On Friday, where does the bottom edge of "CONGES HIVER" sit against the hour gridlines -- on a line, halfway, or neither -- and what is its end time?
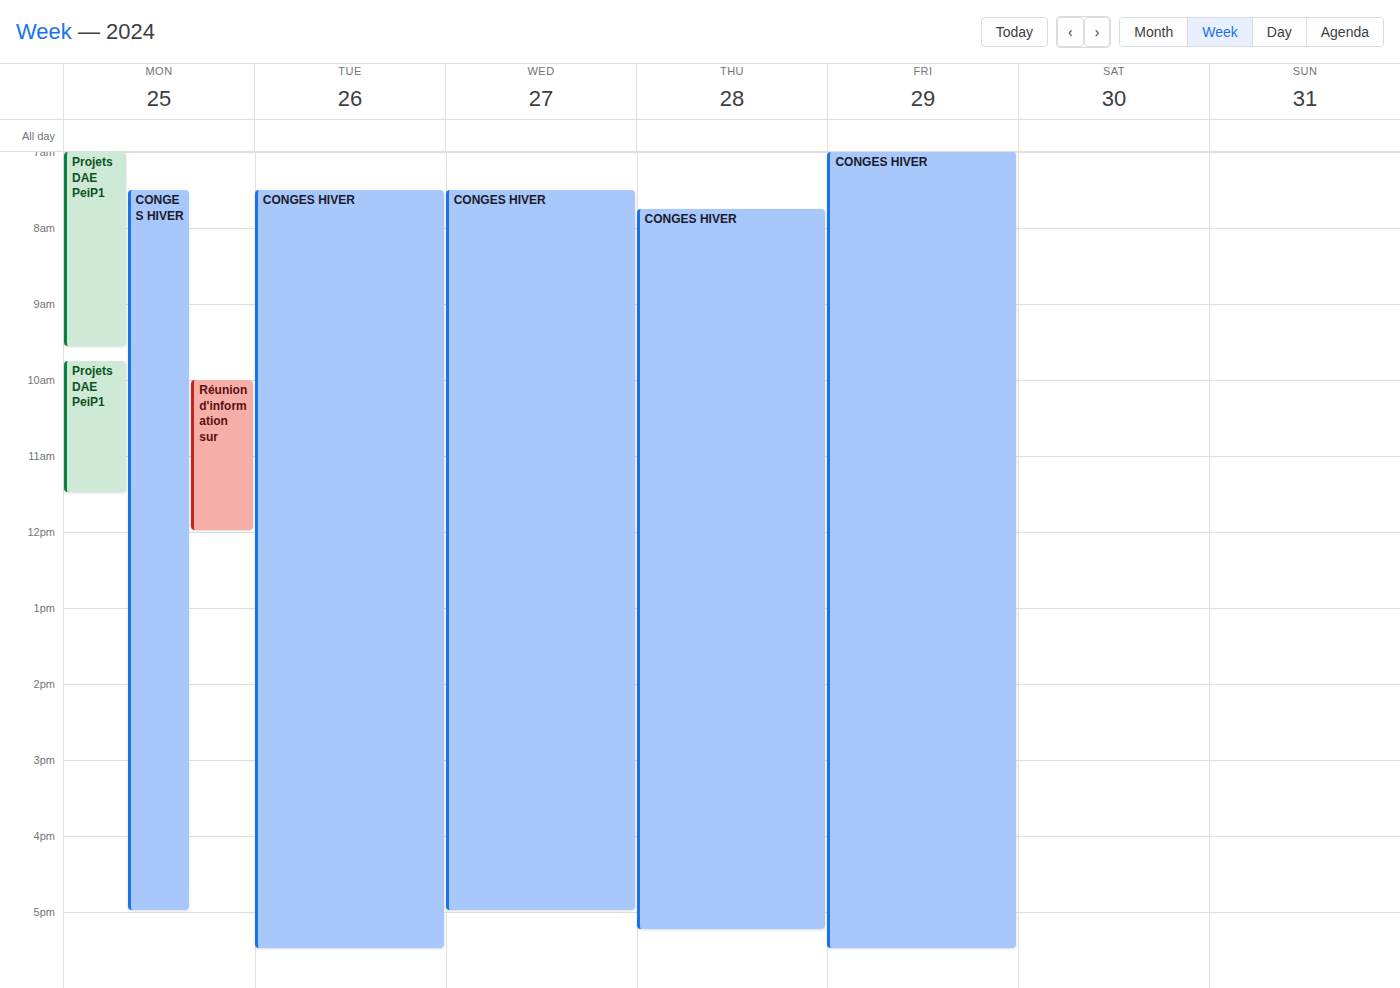
5:30 PM -- halfway between the 5 PM and 6 PM lines.